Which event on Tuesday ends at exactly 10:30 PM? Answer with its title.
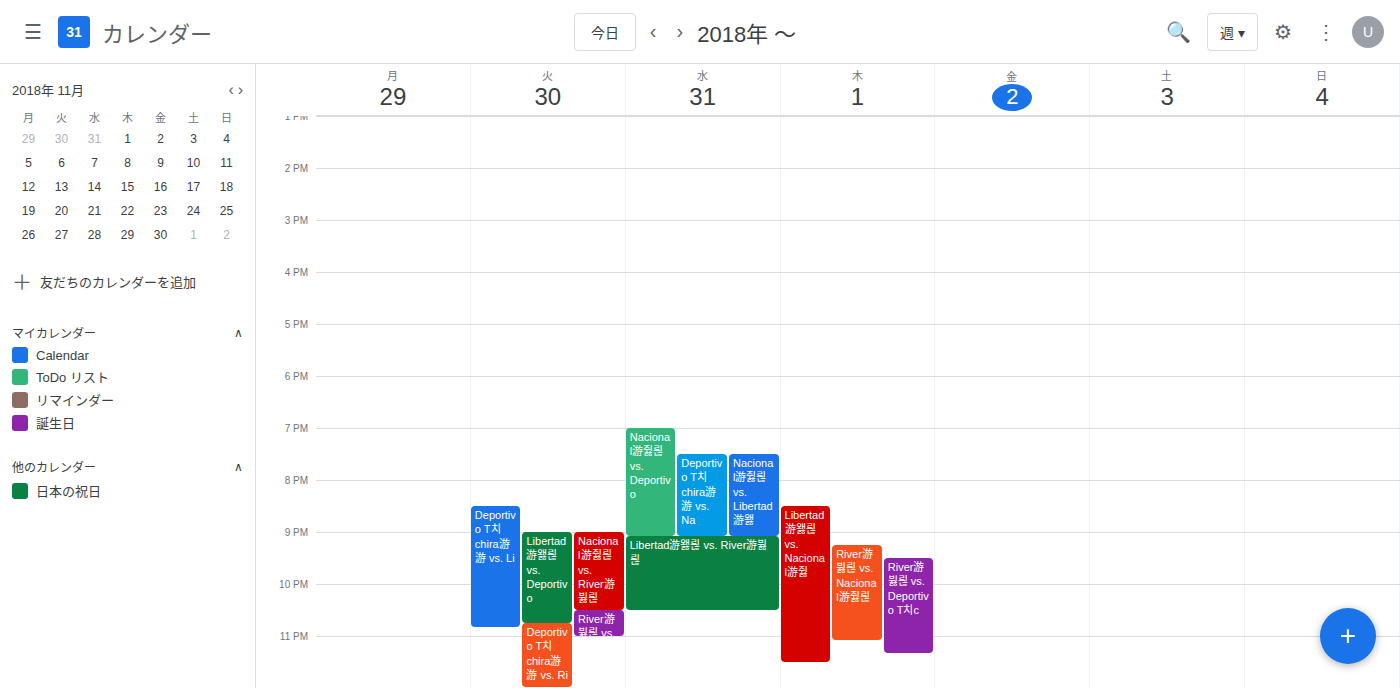
"Nacional游쥟릖 vs. River游뷣릖"